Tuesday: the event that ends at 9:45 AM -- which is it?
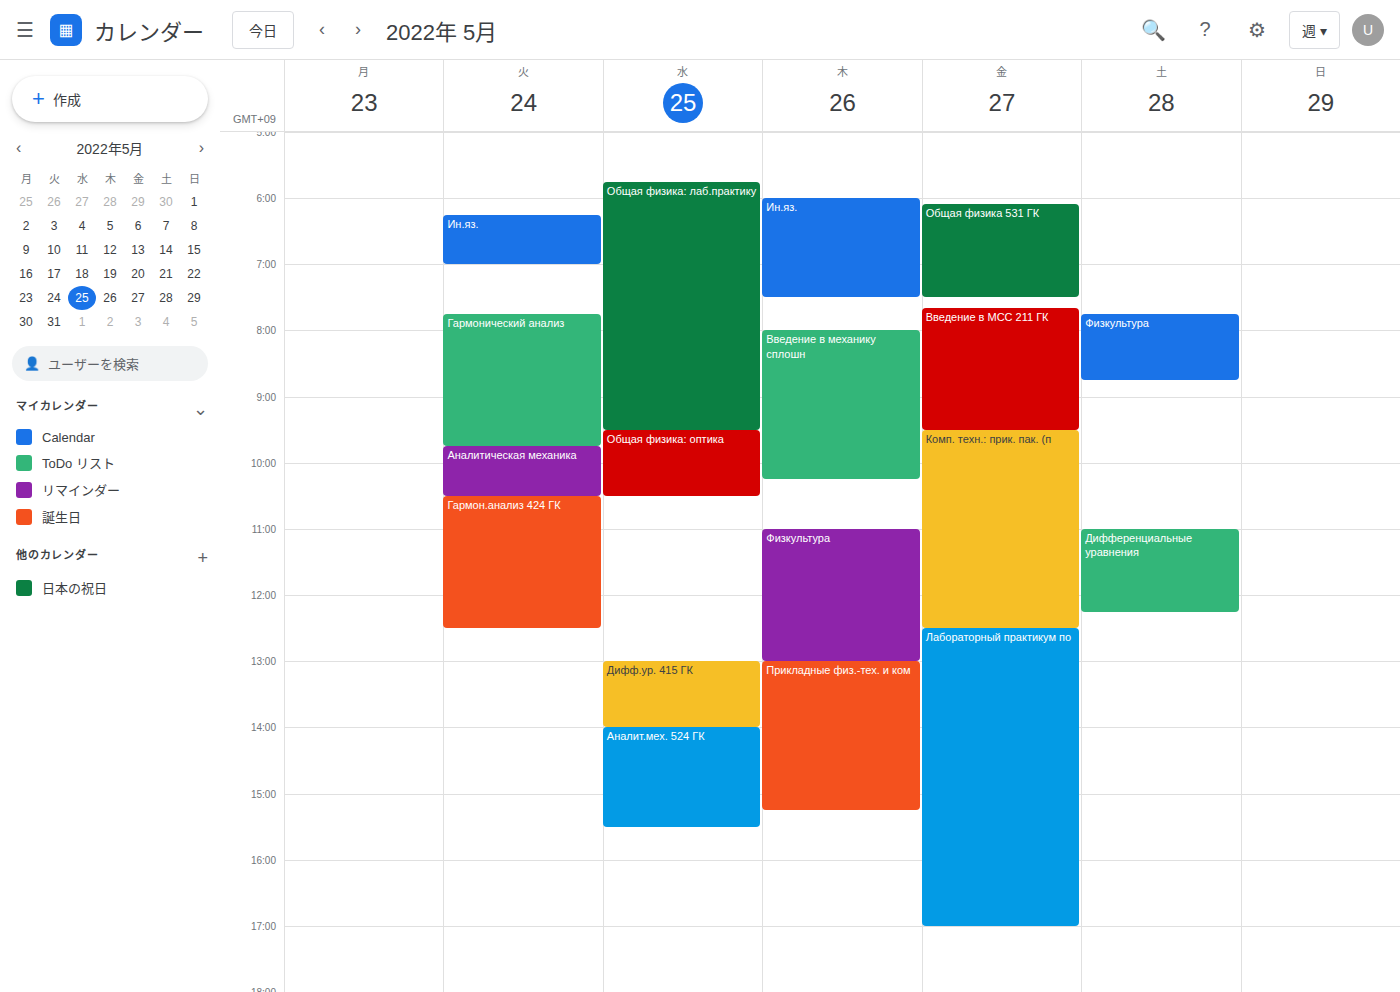
"Гармонический анализ"